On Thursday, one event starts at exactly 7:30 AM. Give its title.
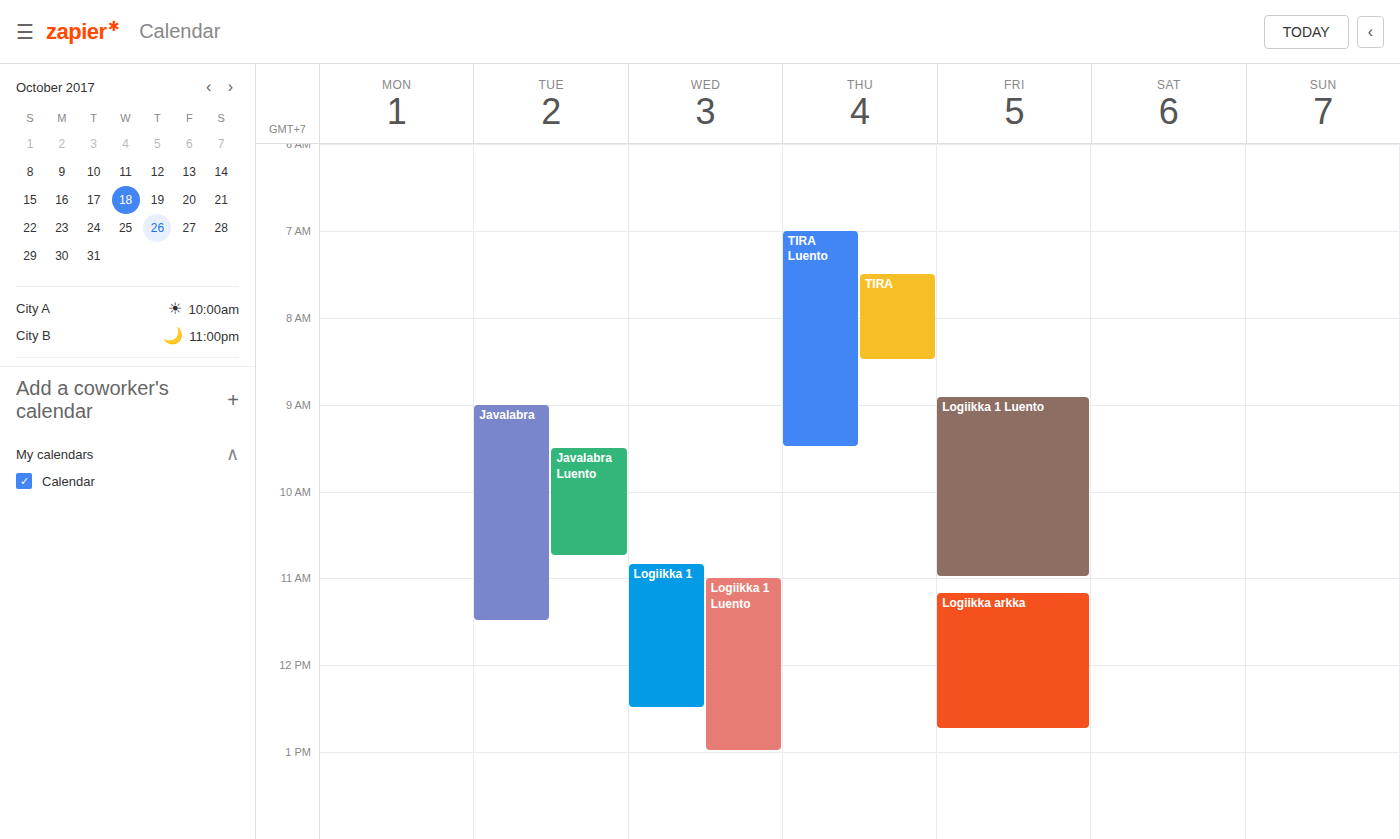
"TIRA"